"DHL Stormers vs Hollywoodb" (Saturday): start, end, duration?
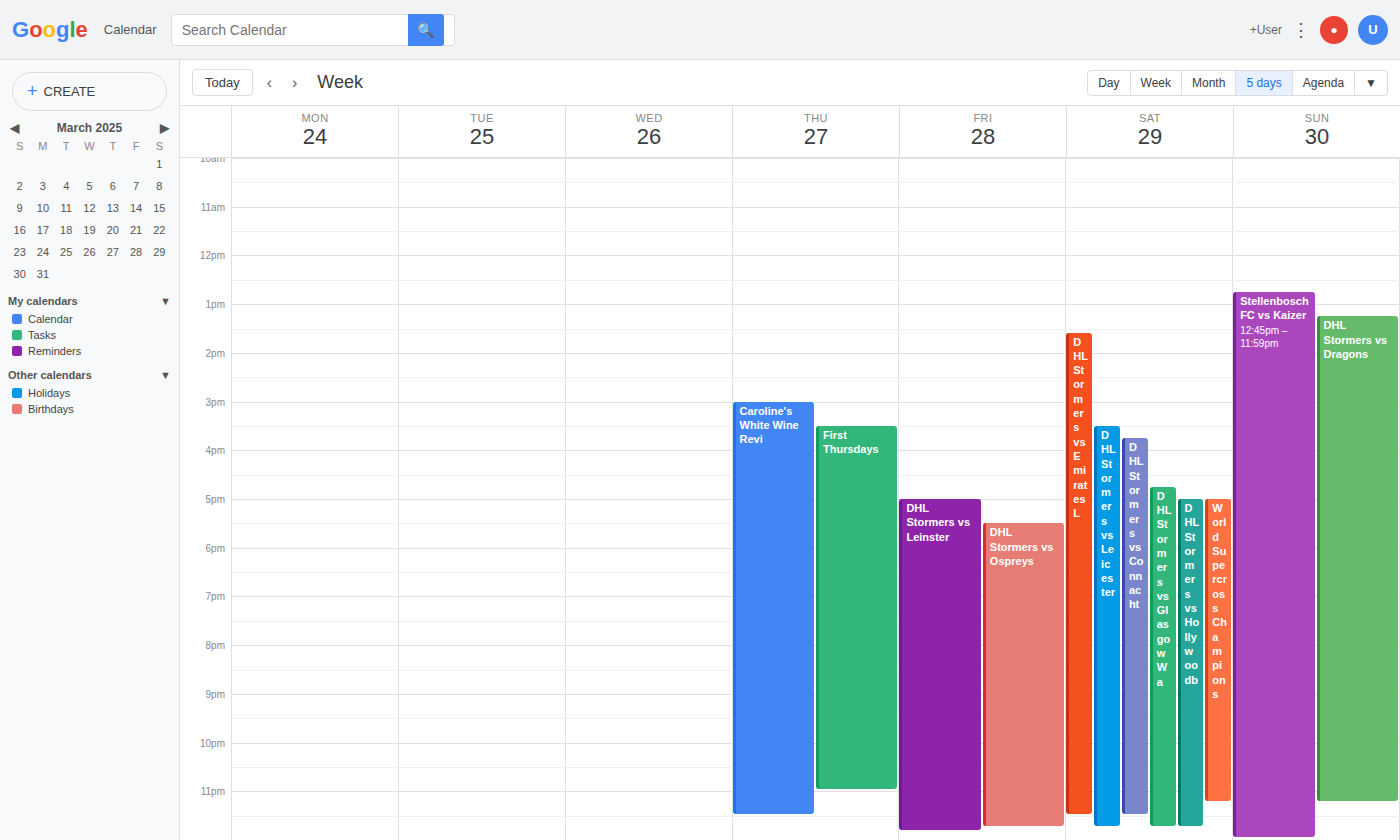
5:00 PM to 11:45 PM, 6 hours 45 minutes